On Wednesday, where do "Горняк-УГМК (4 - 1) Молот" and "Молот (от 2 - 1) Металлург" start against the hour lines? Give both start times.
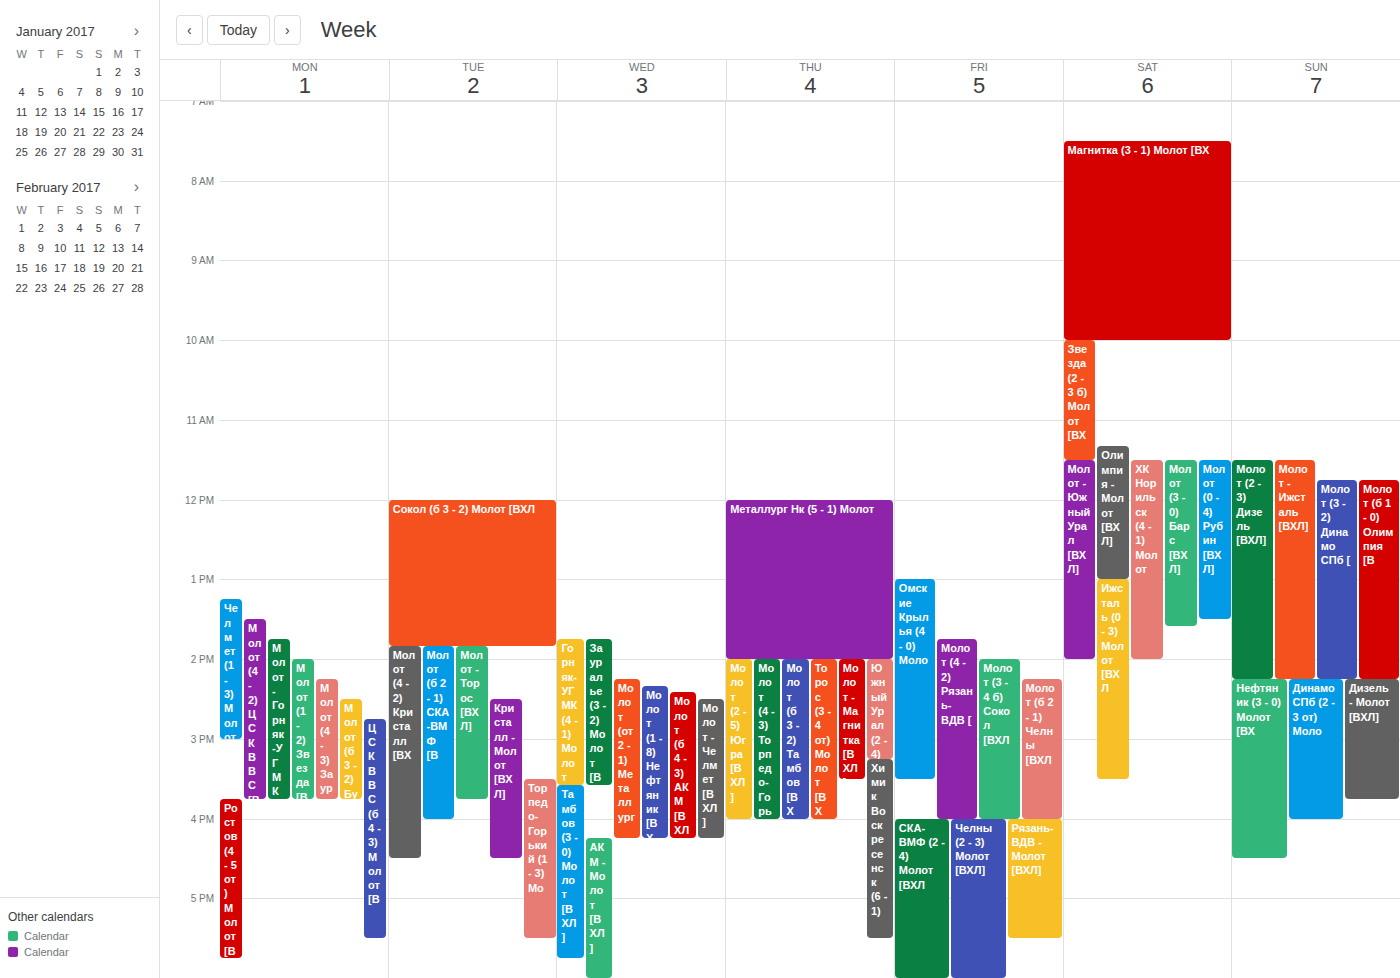
"Горняк-УГМК (4 - 1) Молот": 13:45, neither: three quarters of the way from the 13:00 line to the 14:00 line. "Молот (от 2 - 1) Металлург": 14:15, neither: a quarter of the way from the 14:00 line to the 15:00 line.